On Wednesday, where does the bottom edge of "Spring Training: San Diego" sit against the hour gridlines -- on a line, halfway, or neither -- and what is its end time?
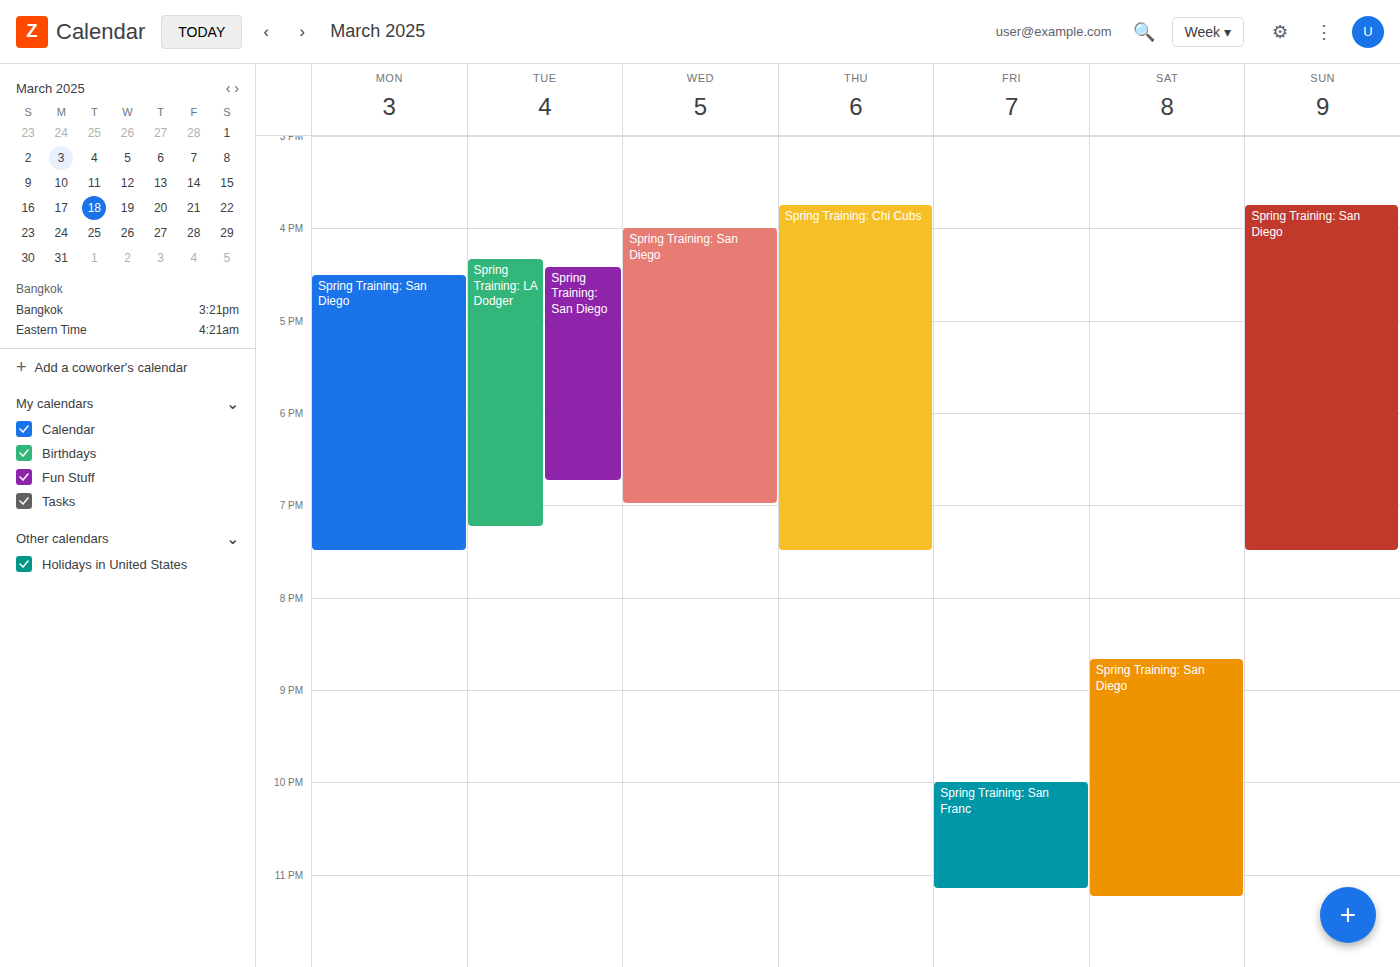
7:00 PM -- exactly on the 7 PM line.